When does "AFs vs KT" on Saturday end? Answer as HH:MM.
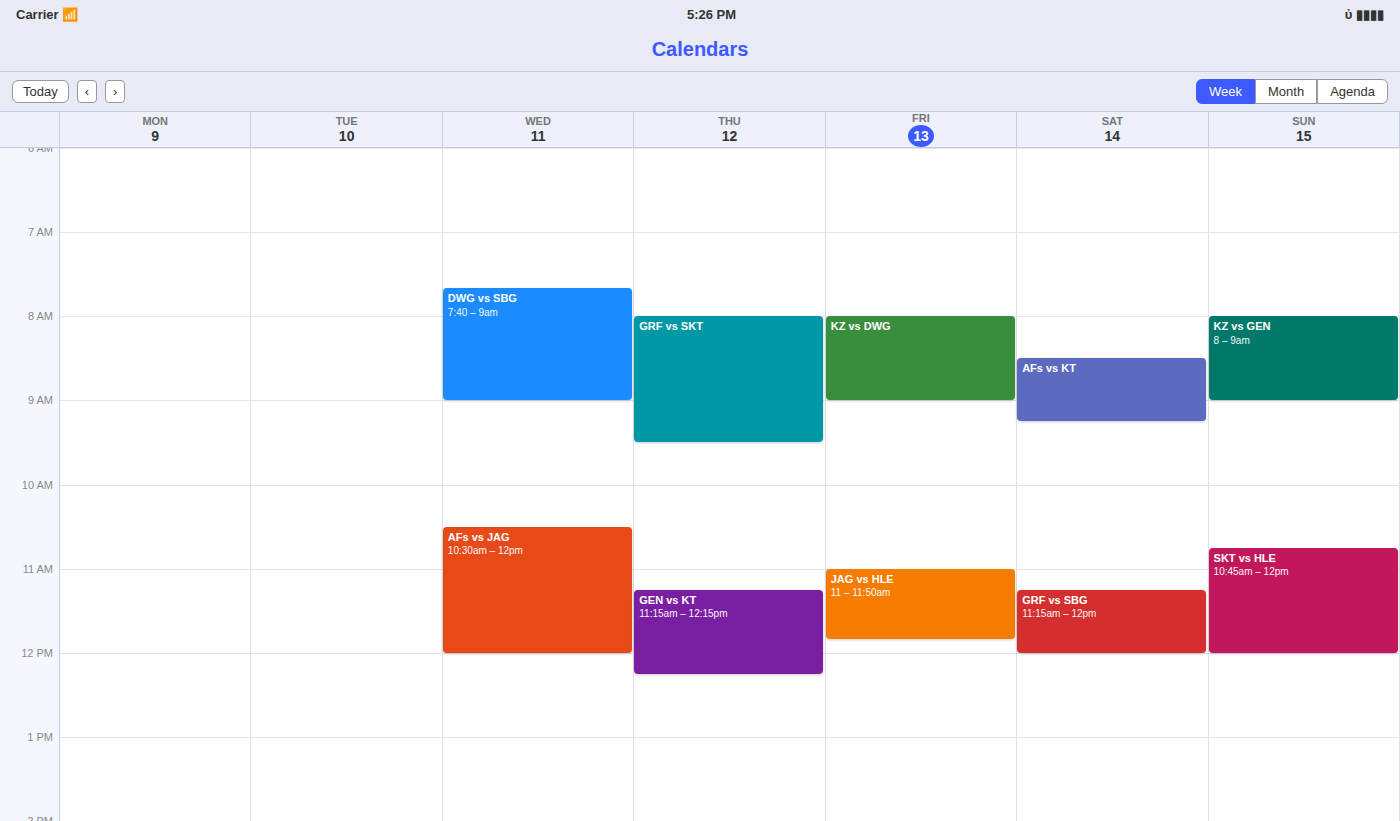
09:15